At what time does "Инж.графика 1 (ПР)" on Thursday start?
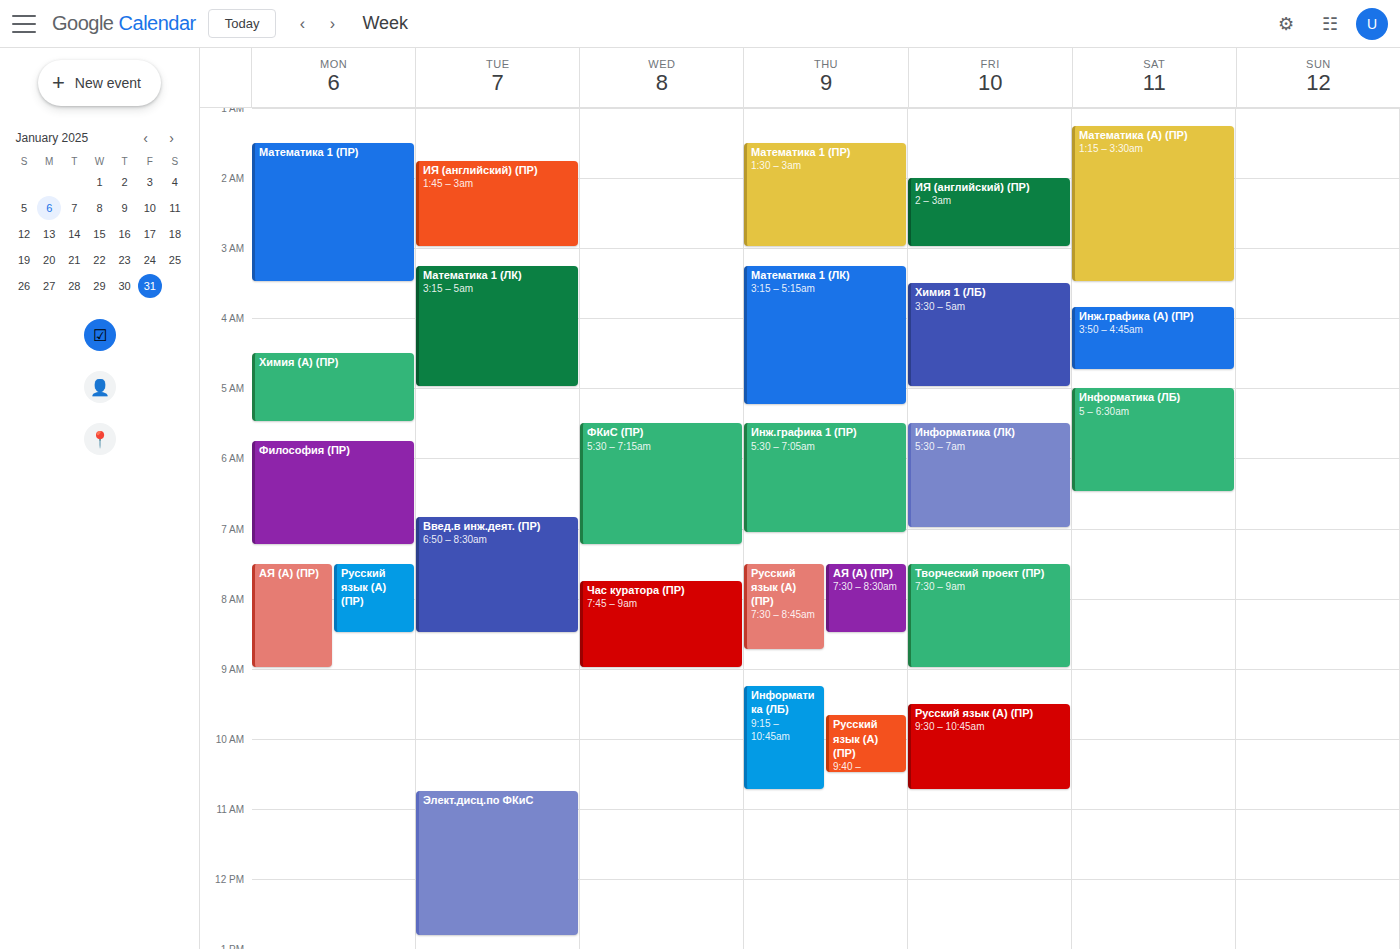
5:30 AM